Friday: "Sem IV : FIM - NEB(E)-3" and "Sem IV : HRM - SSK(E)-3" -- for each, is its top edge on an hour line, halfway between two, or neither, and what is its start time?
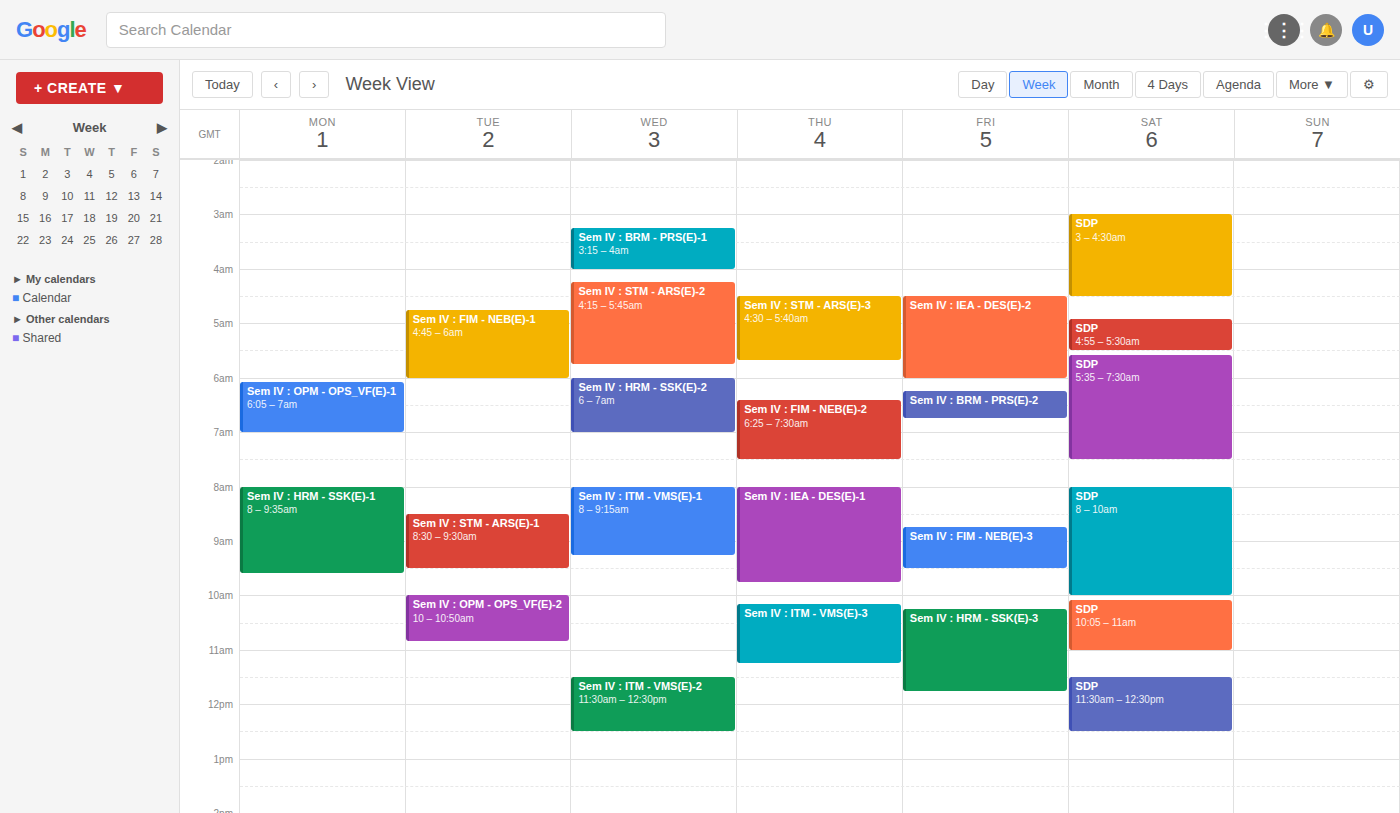
"Sem IV : FIM - NEB(E)-3": 8:45 AM, neither: three quarters of the way from the 8 AM line to the 9 AM line. "Sem IV : HRM - SSK(E)-3": 10:15 AM, neither: a quarter of the way from the 10 AM line to the 11 AM line.